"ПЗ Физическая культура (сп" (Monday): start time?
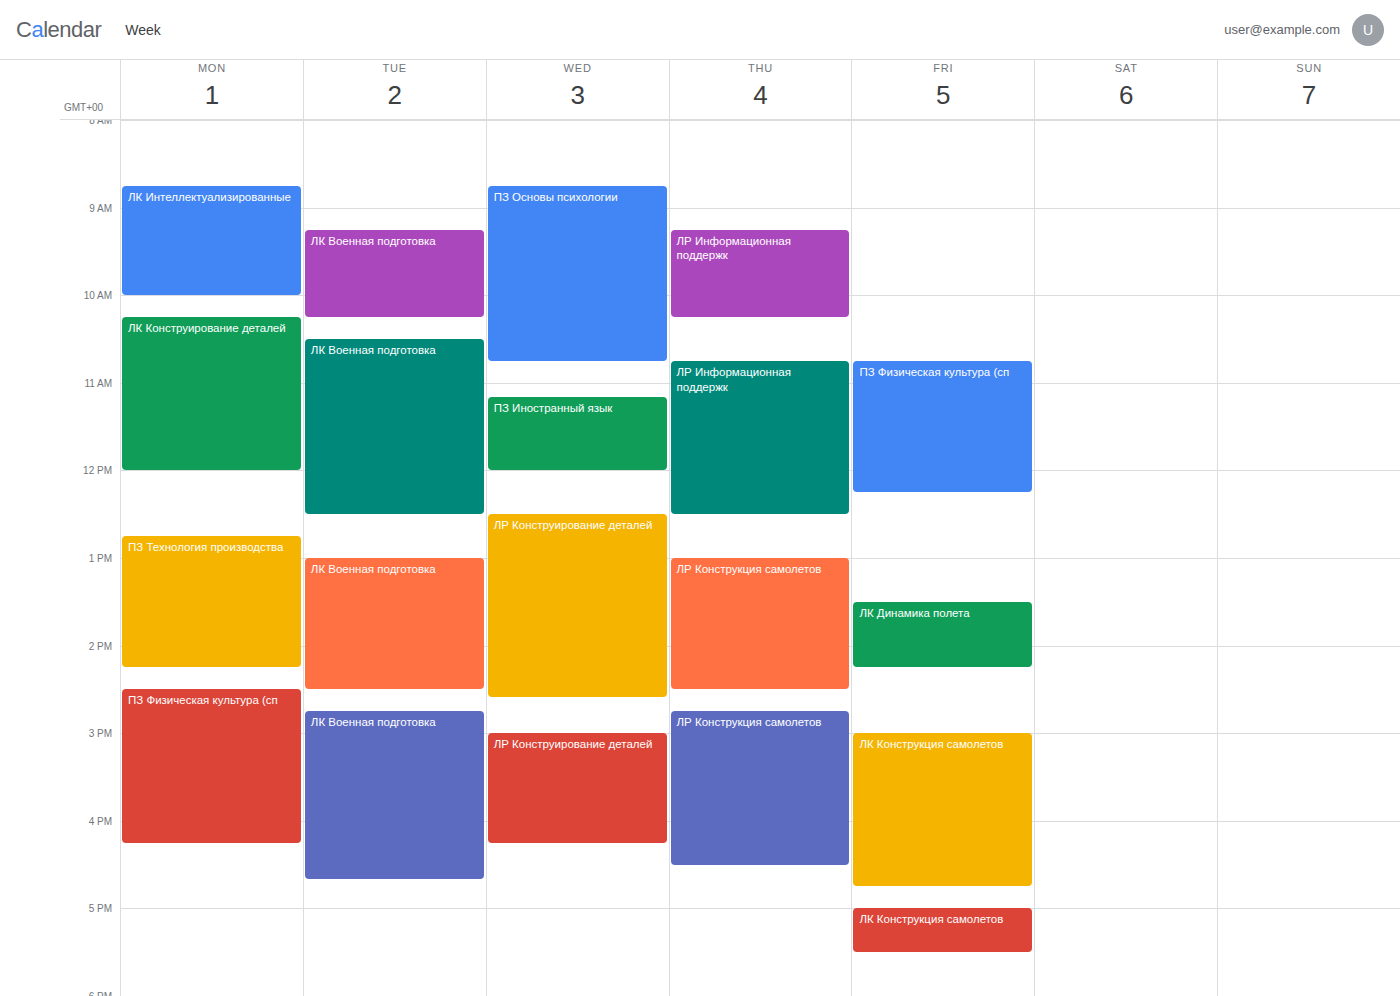
2:30 PM